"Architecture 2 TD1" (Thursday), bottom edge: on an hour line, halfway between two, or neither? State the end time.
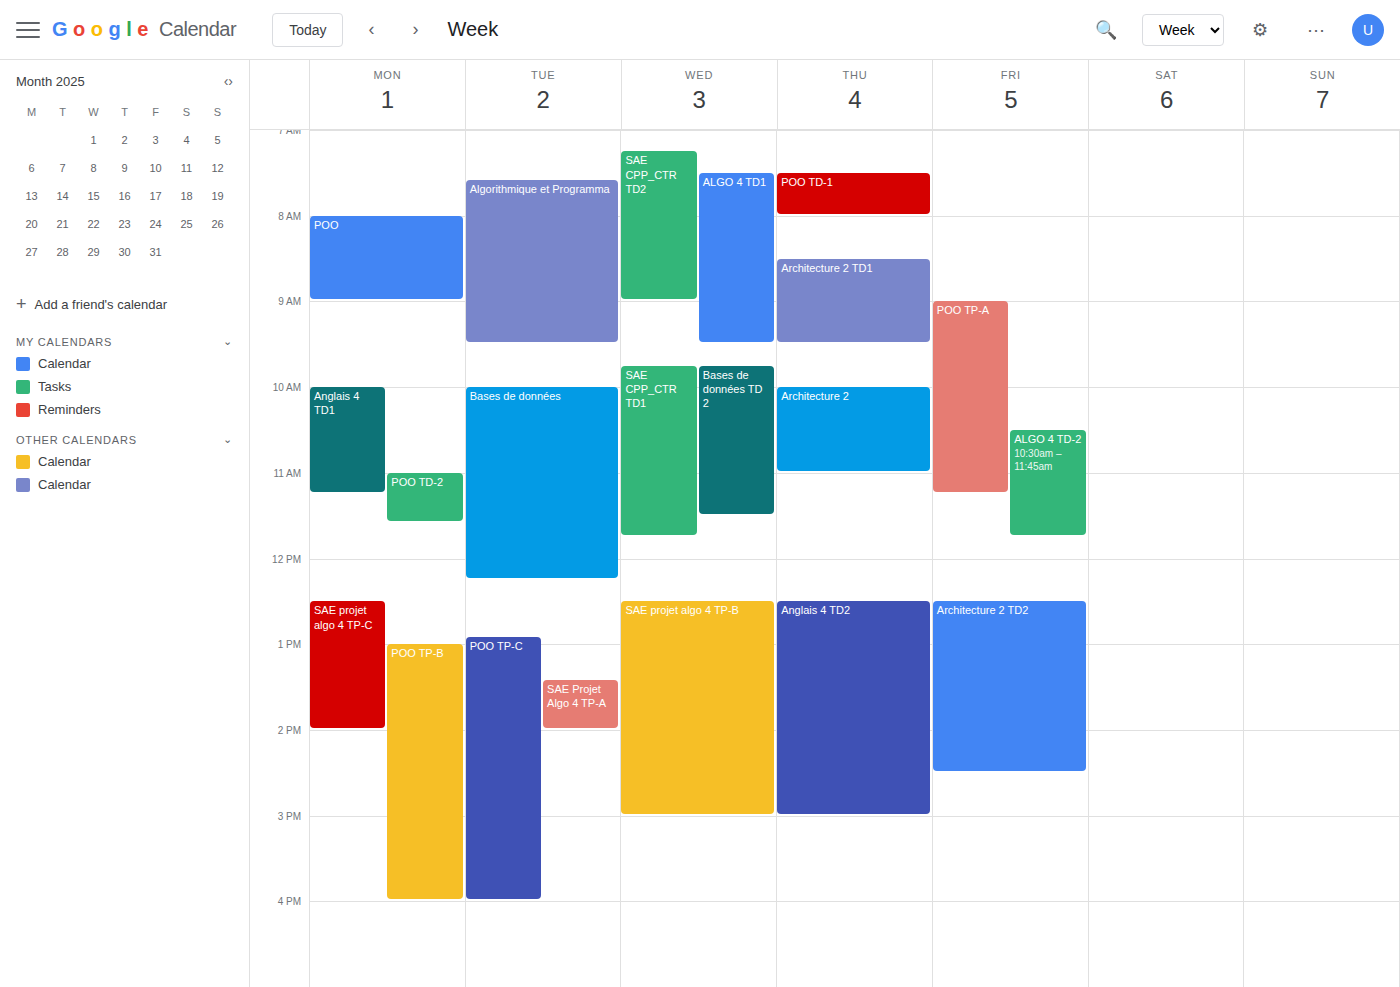
9:30 AM -- halfway between the 9 AM and 10 AM lines.